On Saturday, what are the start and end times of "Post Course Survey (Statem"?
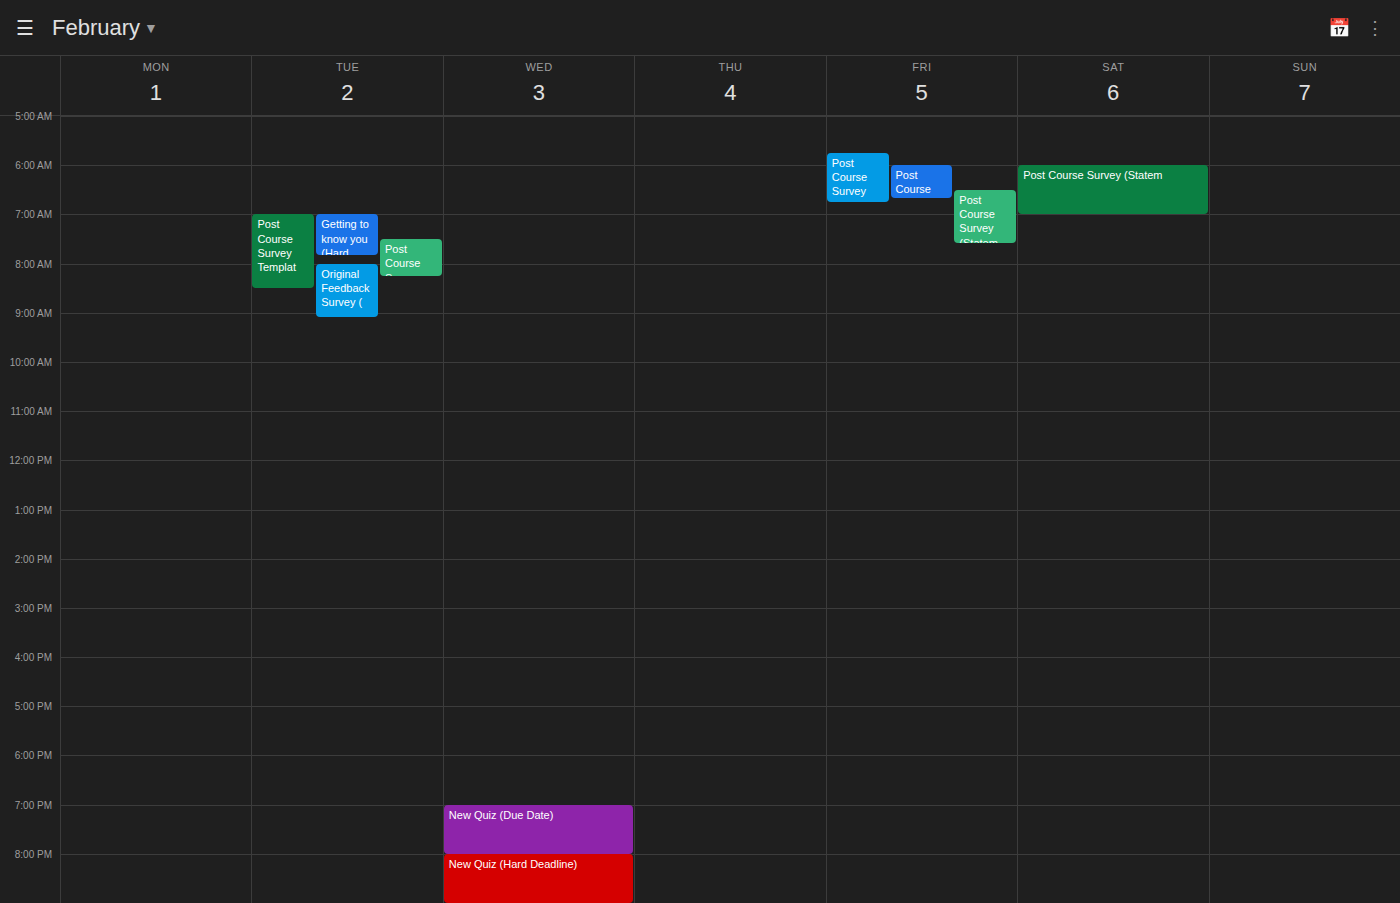
6:00 AM to 7:00 AM